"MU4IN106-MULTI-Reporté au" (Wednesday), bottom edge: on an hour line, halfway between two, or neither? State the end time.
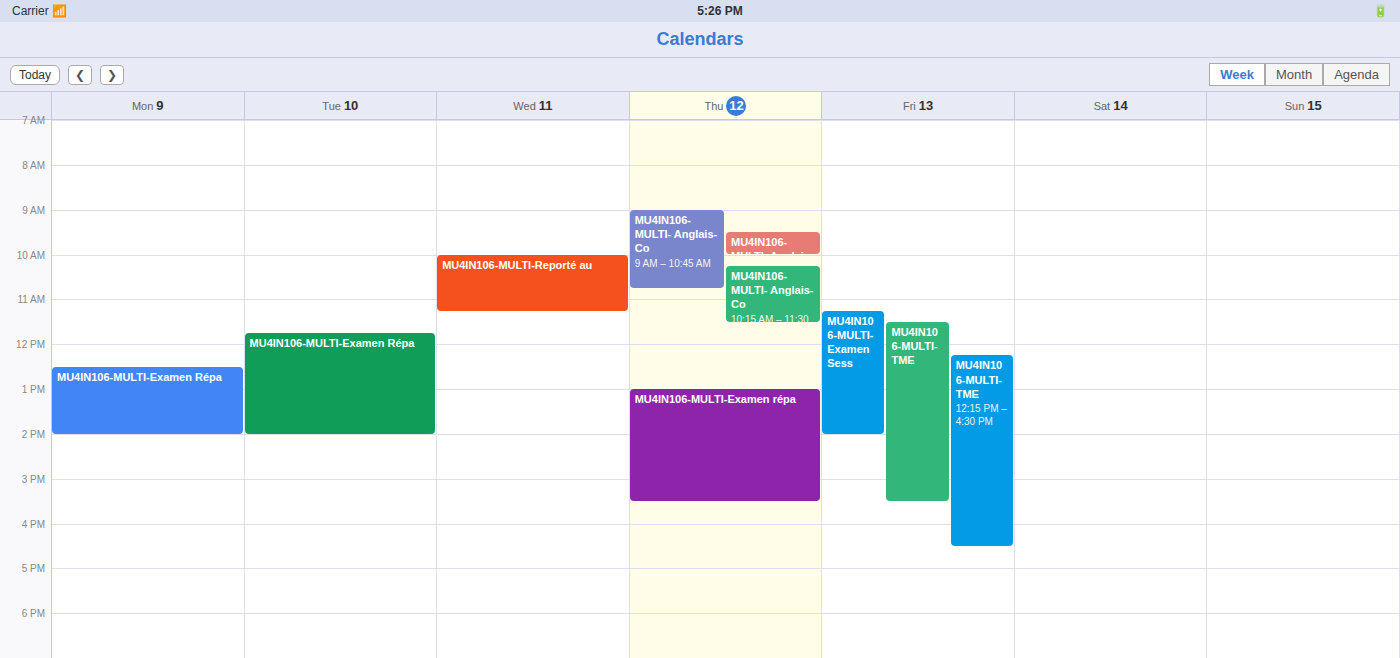
11:15 AM -- neither: a quarter of the way from the 11 AM line to the 12 PM line.